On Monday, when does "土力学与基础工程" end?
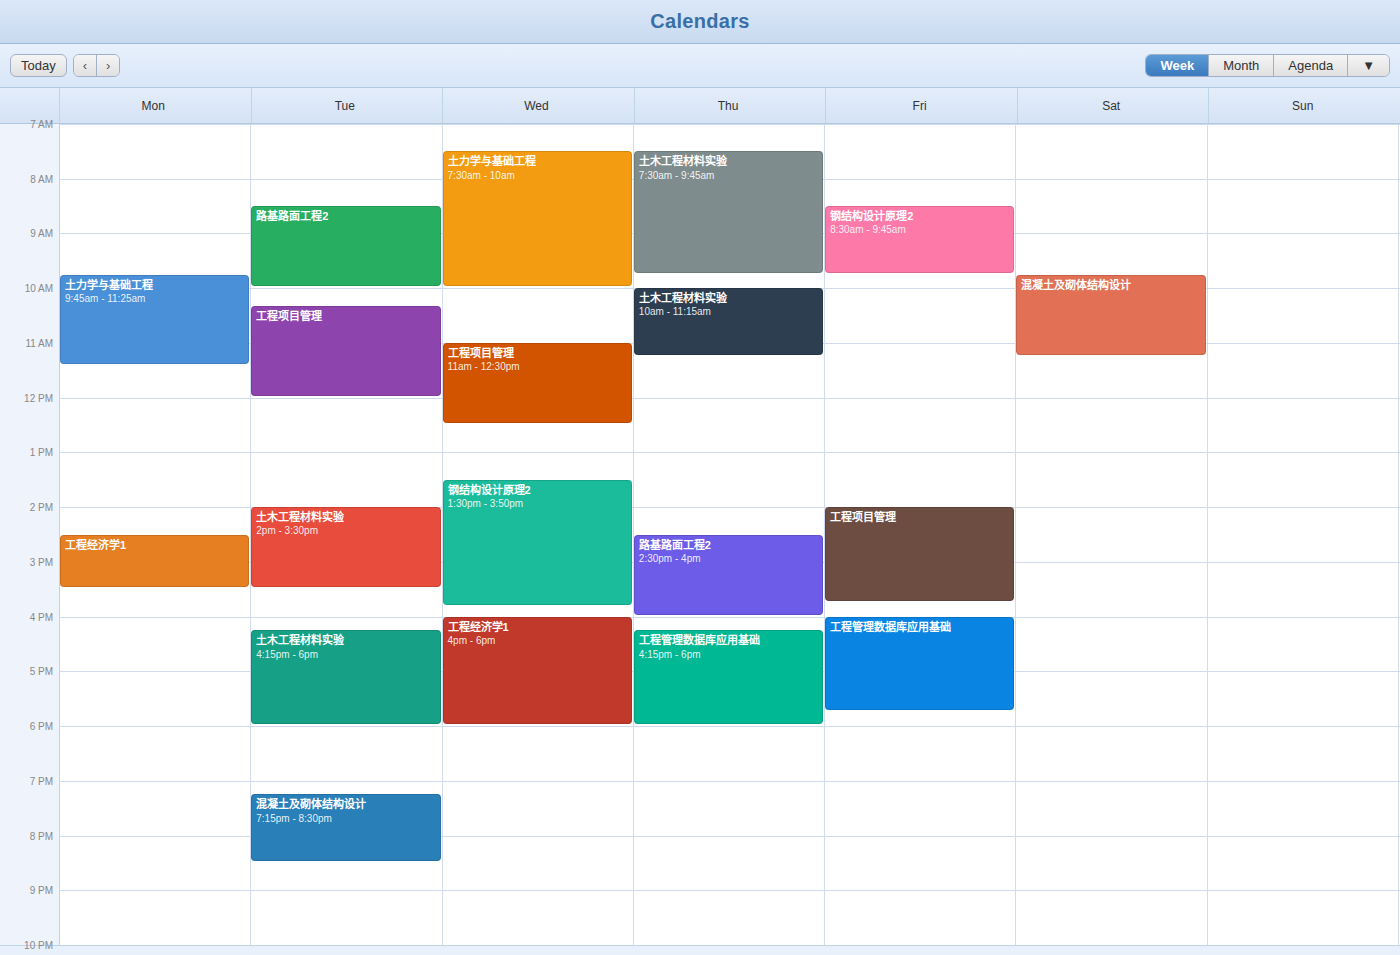
11:25 AM